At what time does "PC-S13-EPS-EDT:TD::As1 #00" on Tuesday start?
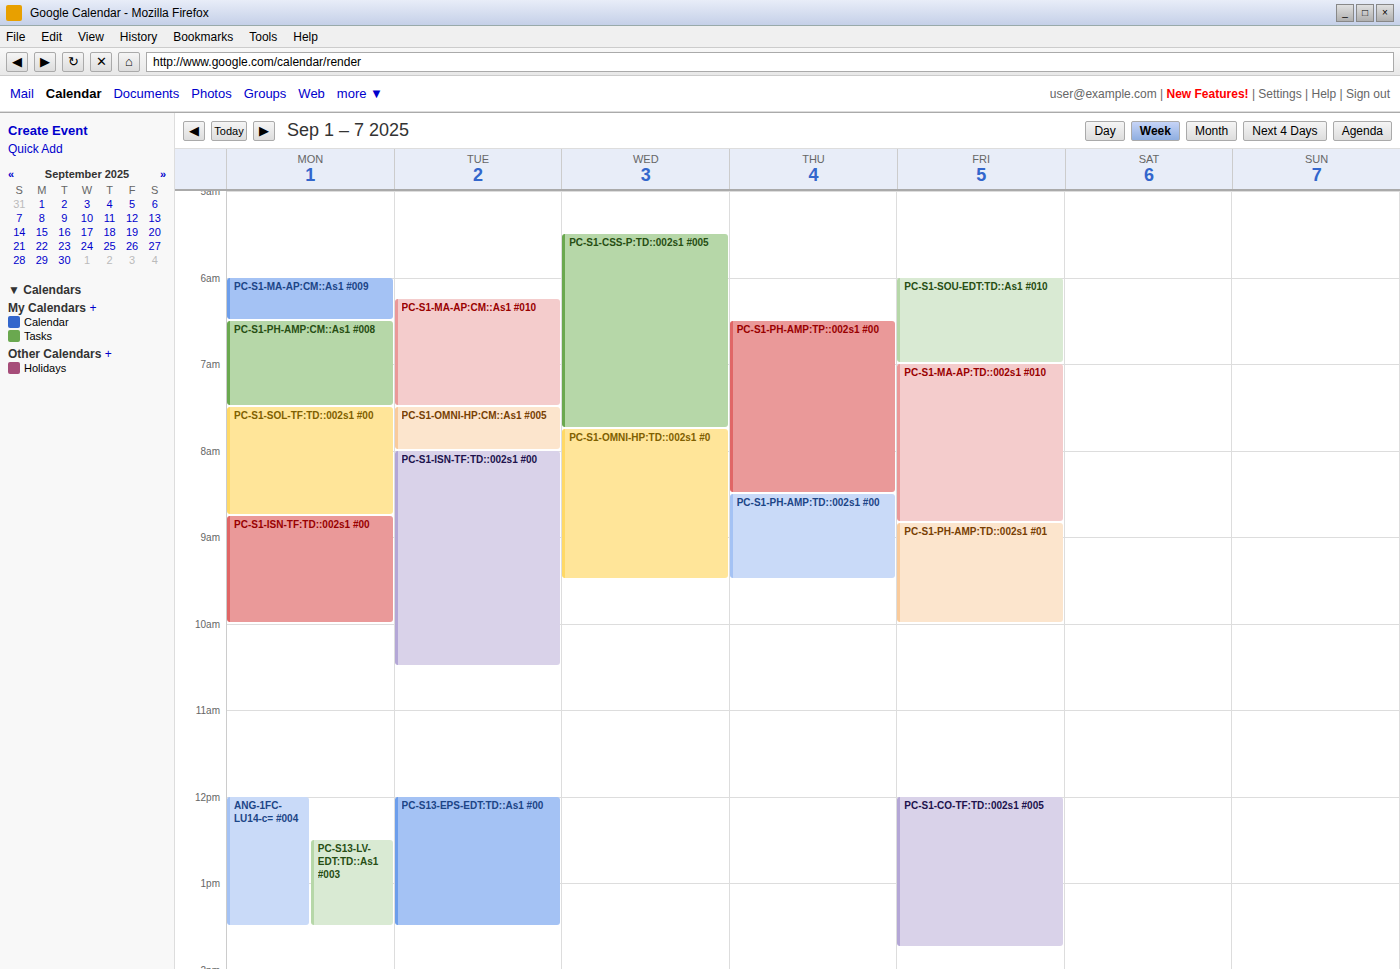
12:00 PM